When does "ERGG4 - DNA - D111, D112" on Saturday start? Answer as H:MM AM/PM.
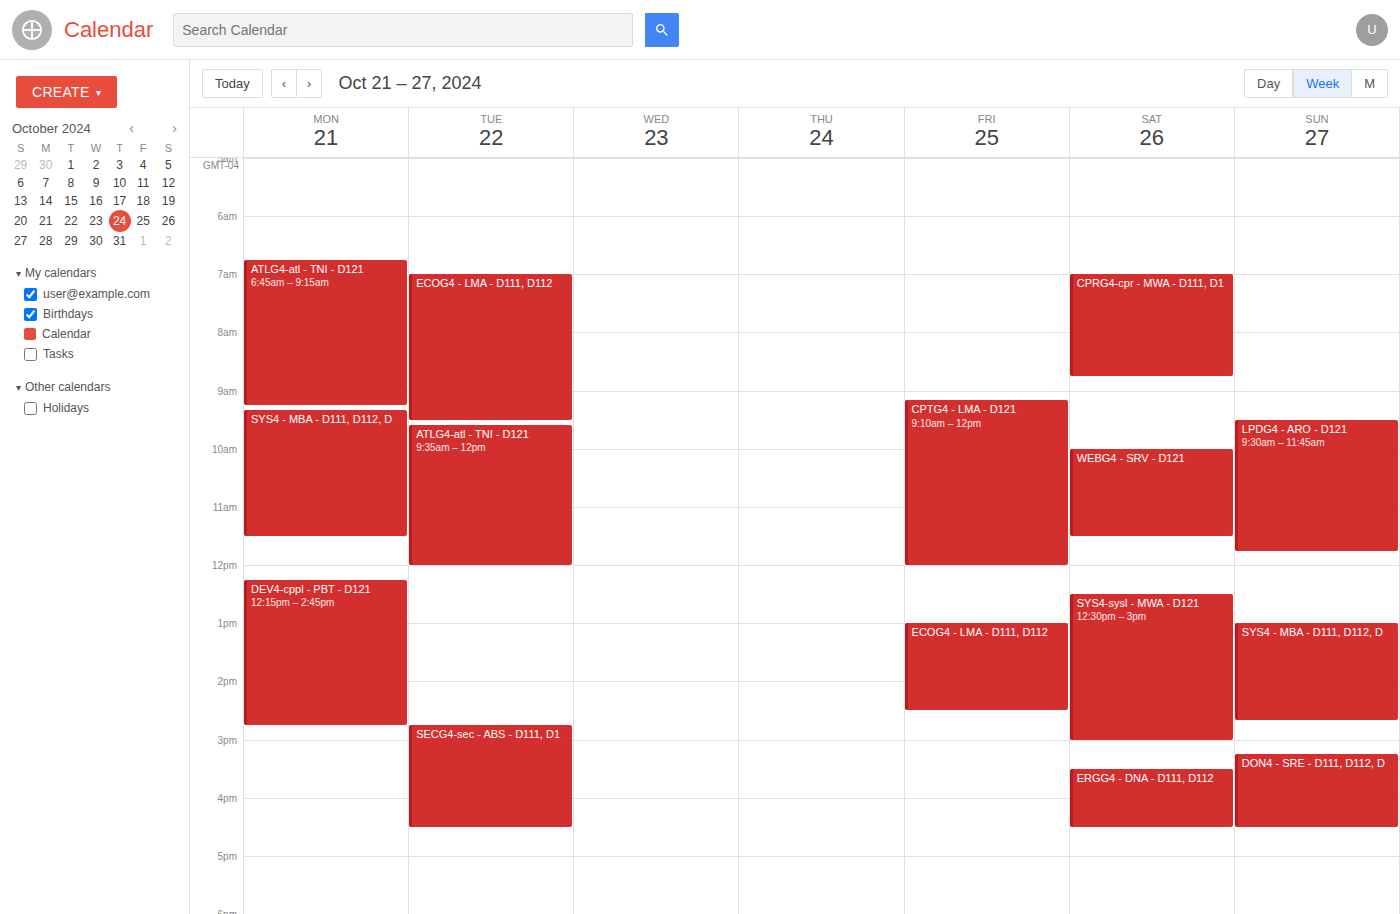
3:30 PM